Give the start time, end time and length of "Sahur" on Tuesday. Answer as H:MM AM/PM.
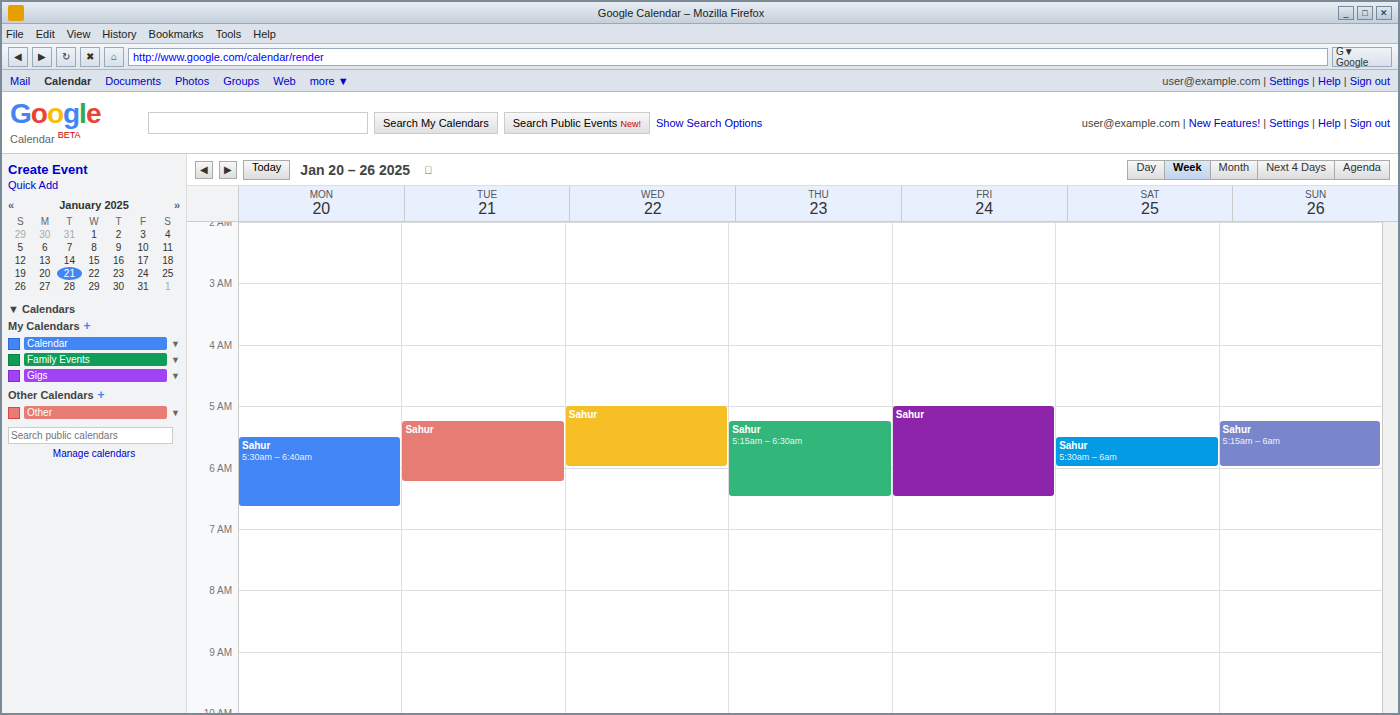
5:15 AM to 6:15 AM, 1 hour